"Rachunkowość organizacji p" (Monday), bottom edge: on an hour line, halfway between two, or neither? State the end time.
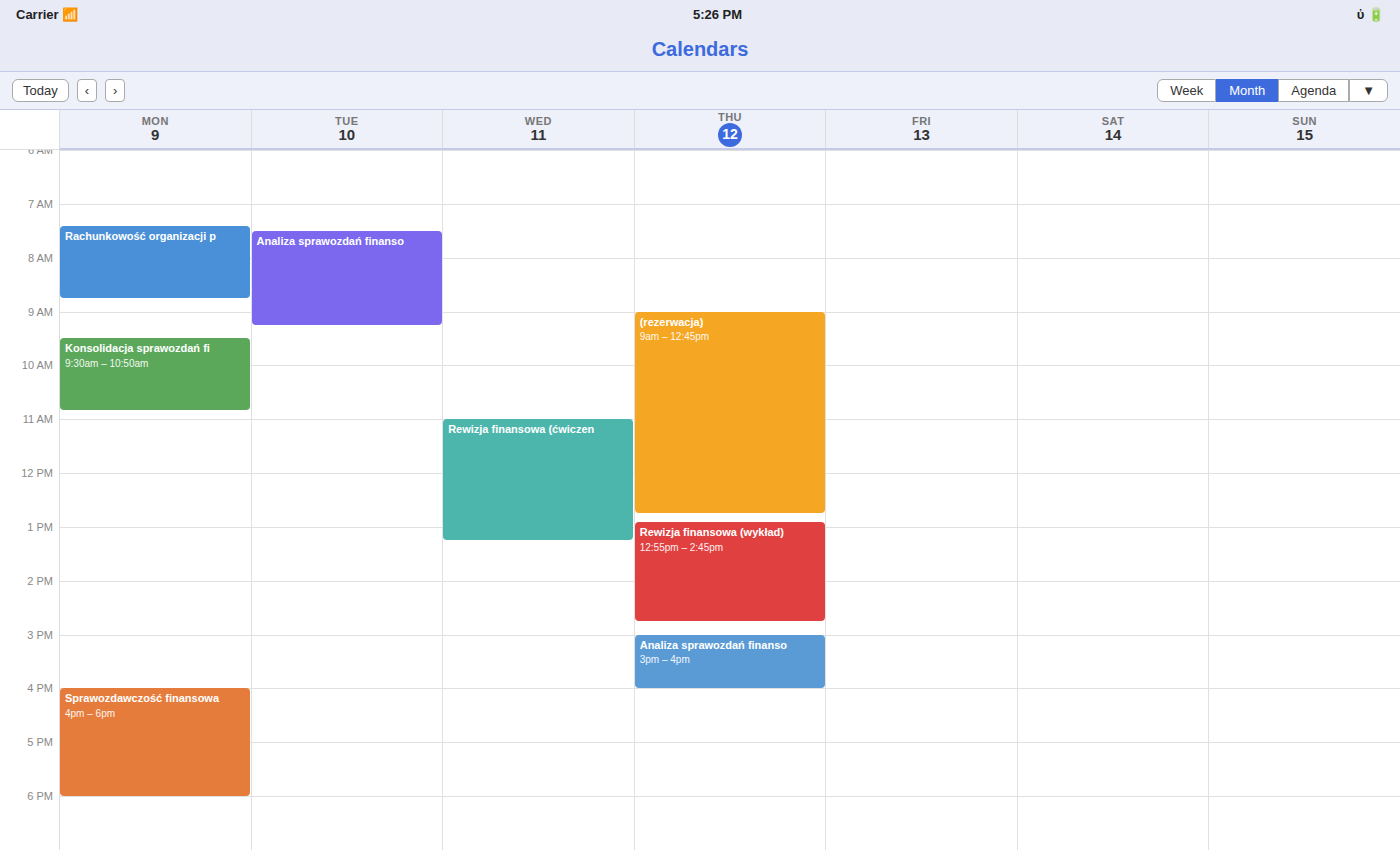
8:45 AM -- neither: three quarters of the way from the 8 AM line to the 9 AM line.